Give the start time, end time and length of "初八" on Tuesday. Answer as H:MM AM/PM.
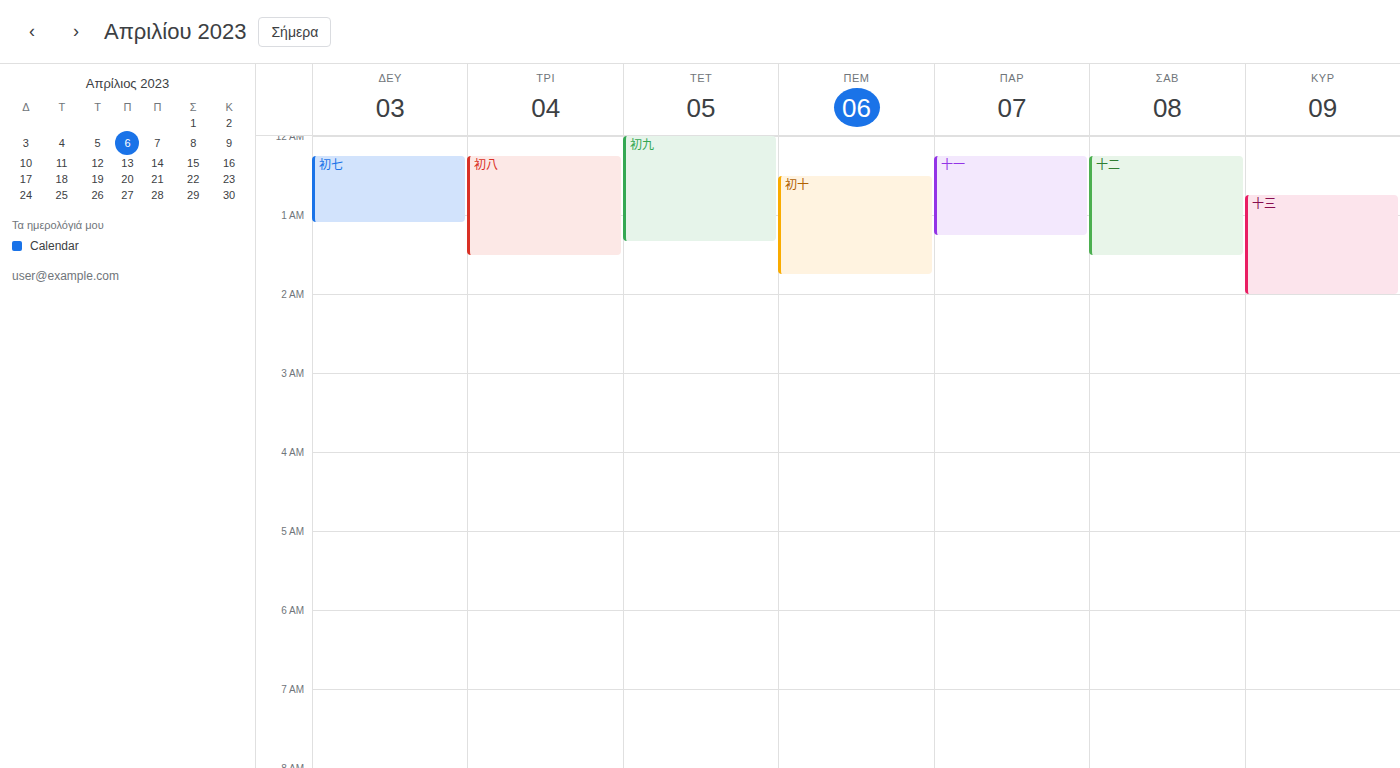
12:15 AM to 1:30 AM, 1 hour 15 minutes